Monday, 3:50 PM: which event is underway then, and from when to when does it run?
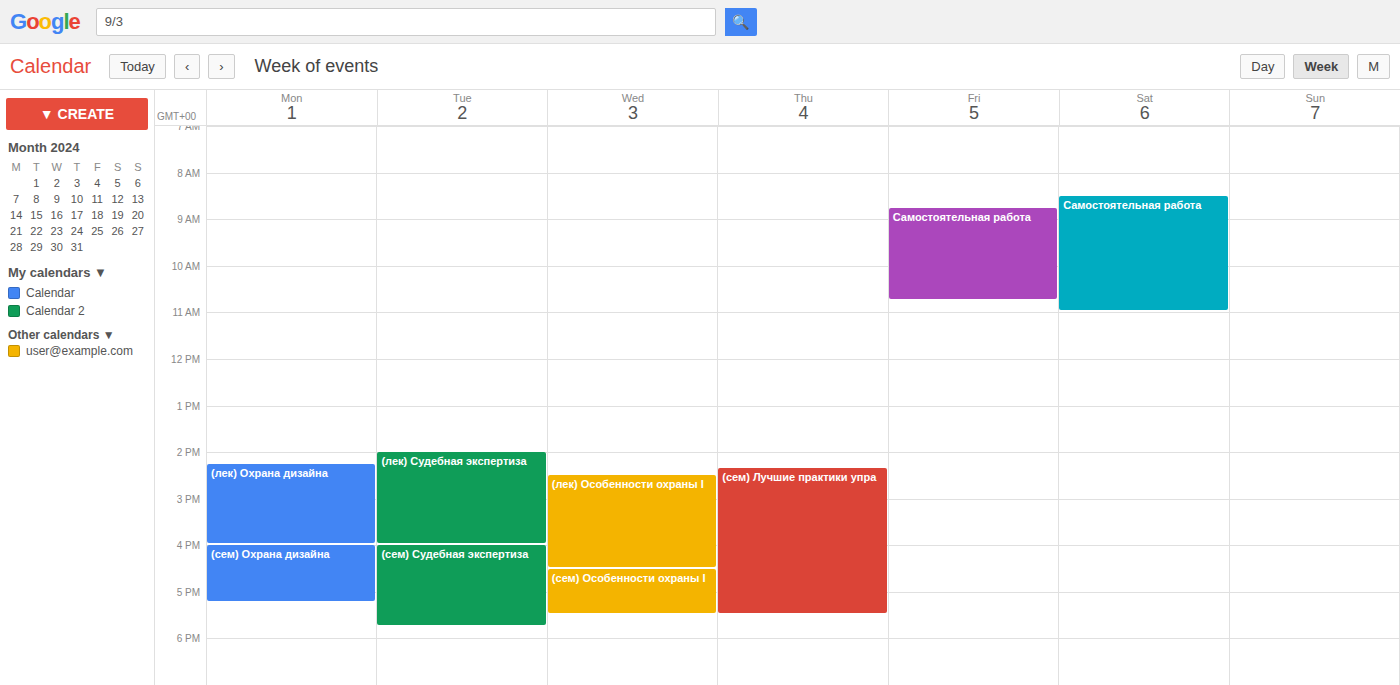
"(лек) Охрана дизайна", 2:15 PM to 4:00 PM